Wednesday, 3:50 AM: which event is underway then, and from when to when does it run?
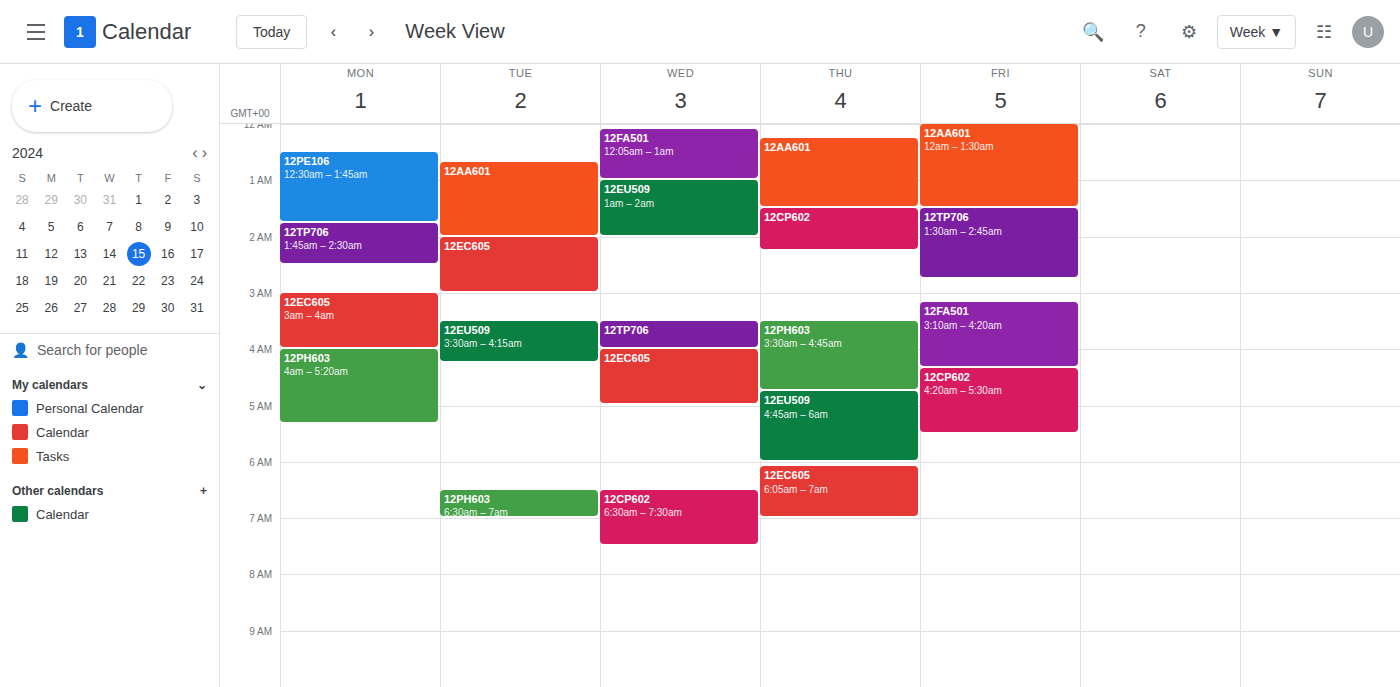
"12TP706", 3:30 AM to 4:00 AM